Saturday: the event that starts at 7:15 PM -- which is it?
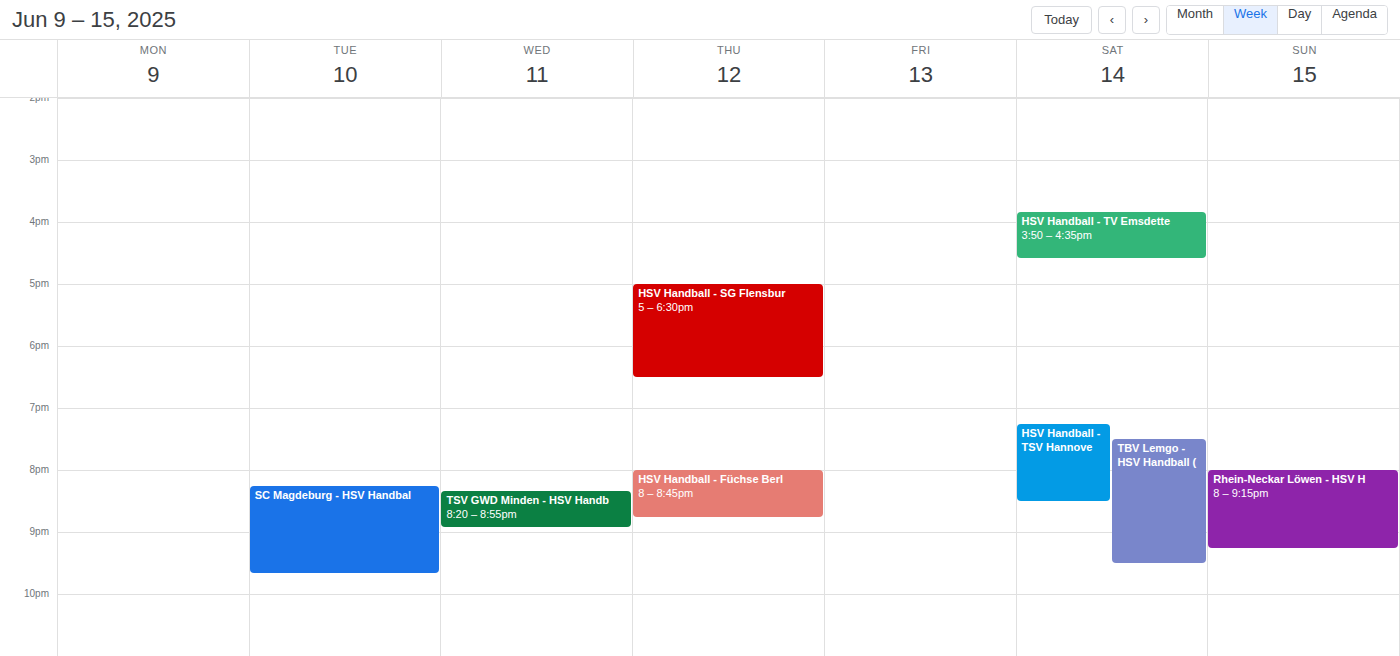
"HSV Handball - TSV Hannove"